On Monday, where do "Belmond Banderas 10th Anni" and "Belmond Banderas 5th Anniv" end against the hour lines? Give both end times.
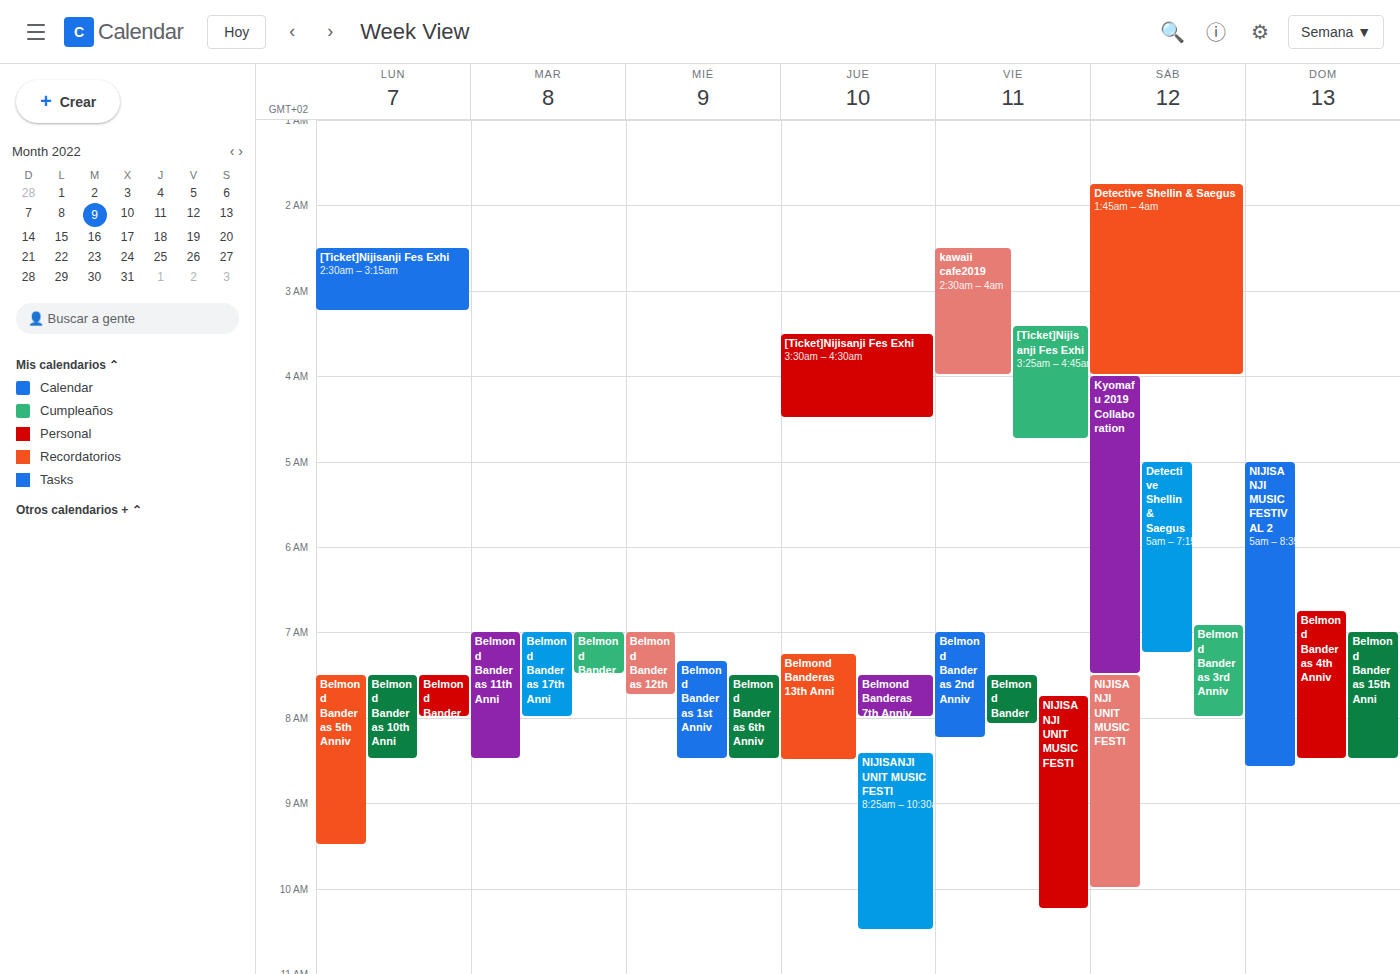
"Belmond Banderas 10th Anni": 8:30 AM, halfway between the 8 AM and 9 AM lines. "Belmond Banderas 5th Anniv": 9:30 AM, halfway between the 9 AM and 10 AM lines.